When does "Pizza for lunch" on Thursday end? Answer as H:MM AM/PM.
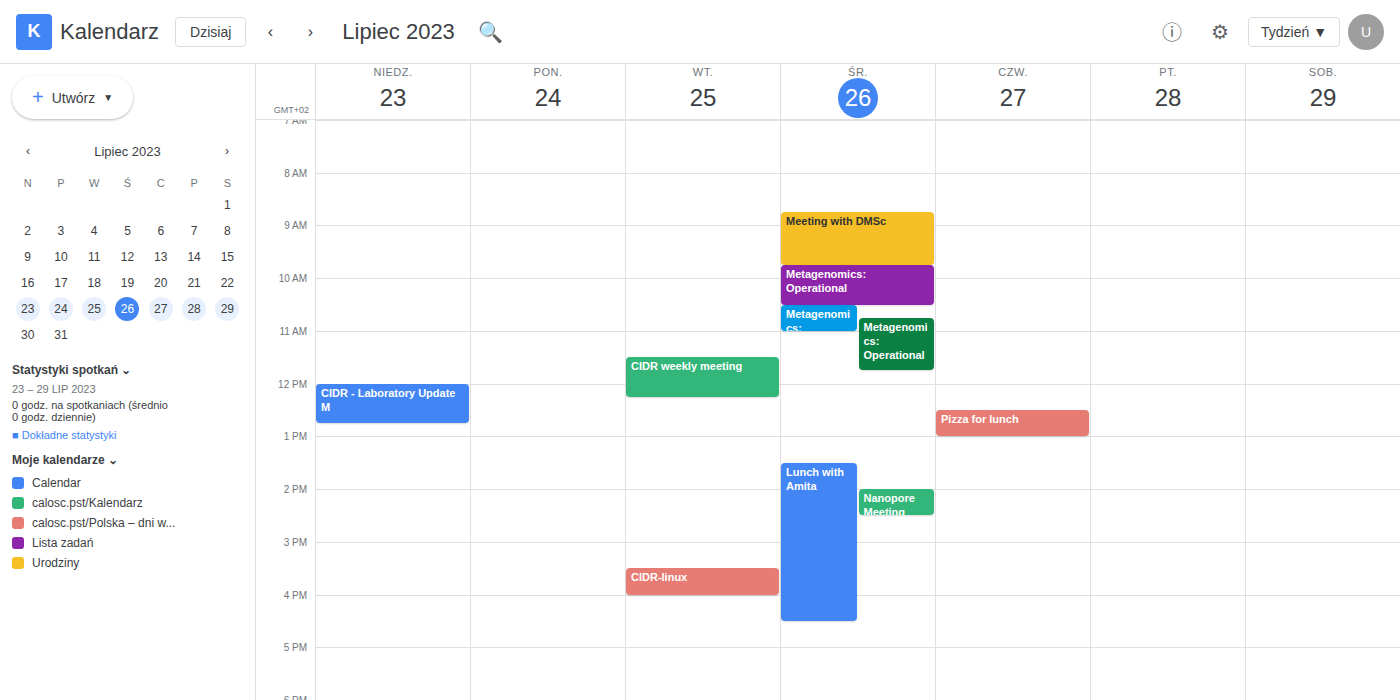
1:00 PM